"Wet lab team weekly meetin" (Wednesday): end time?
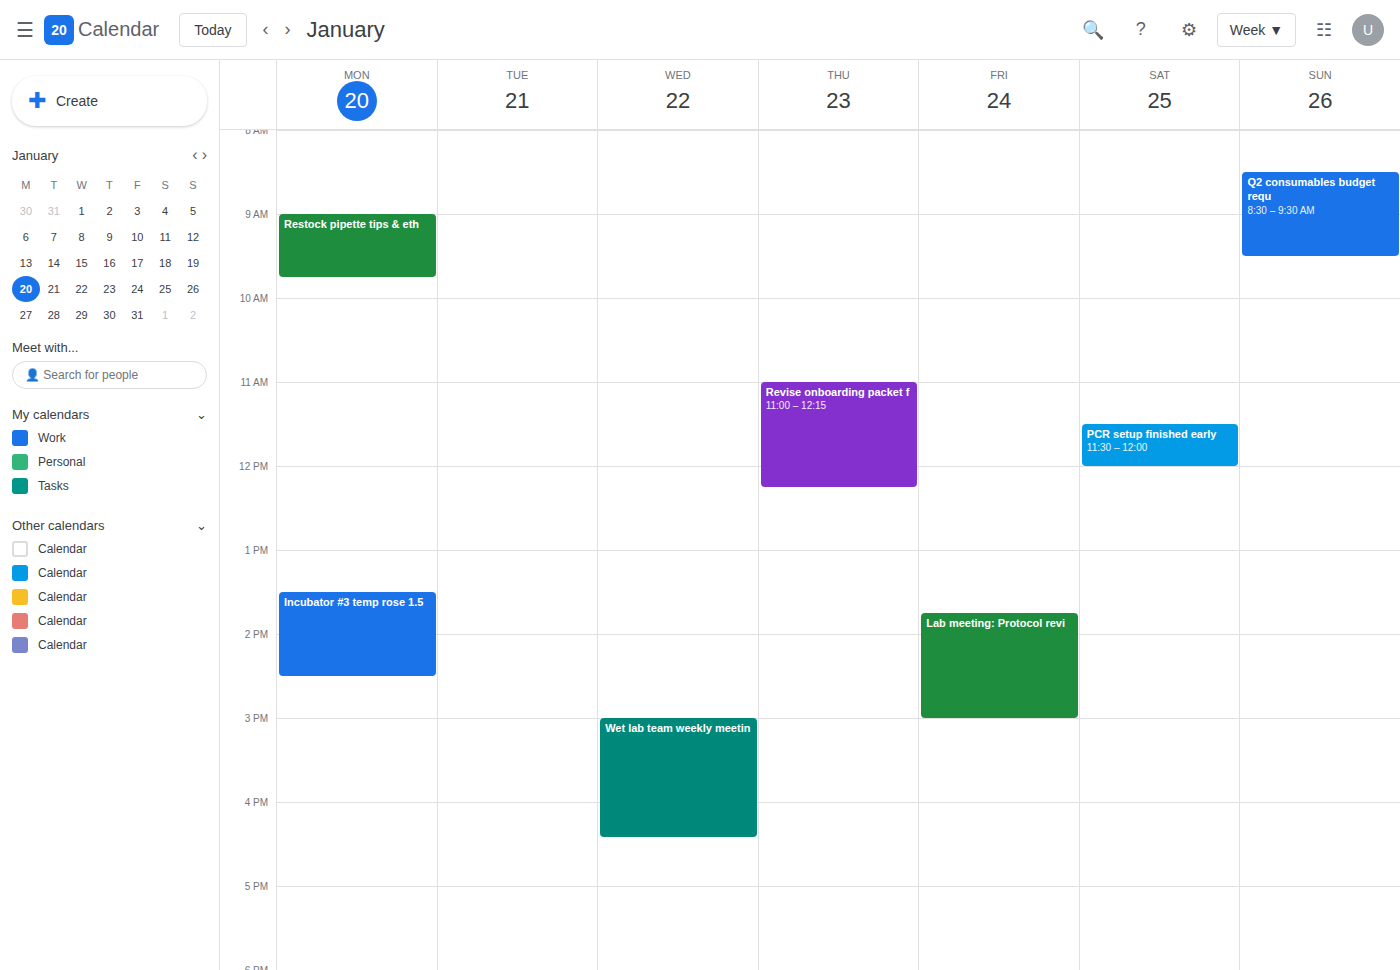
4:25 PM